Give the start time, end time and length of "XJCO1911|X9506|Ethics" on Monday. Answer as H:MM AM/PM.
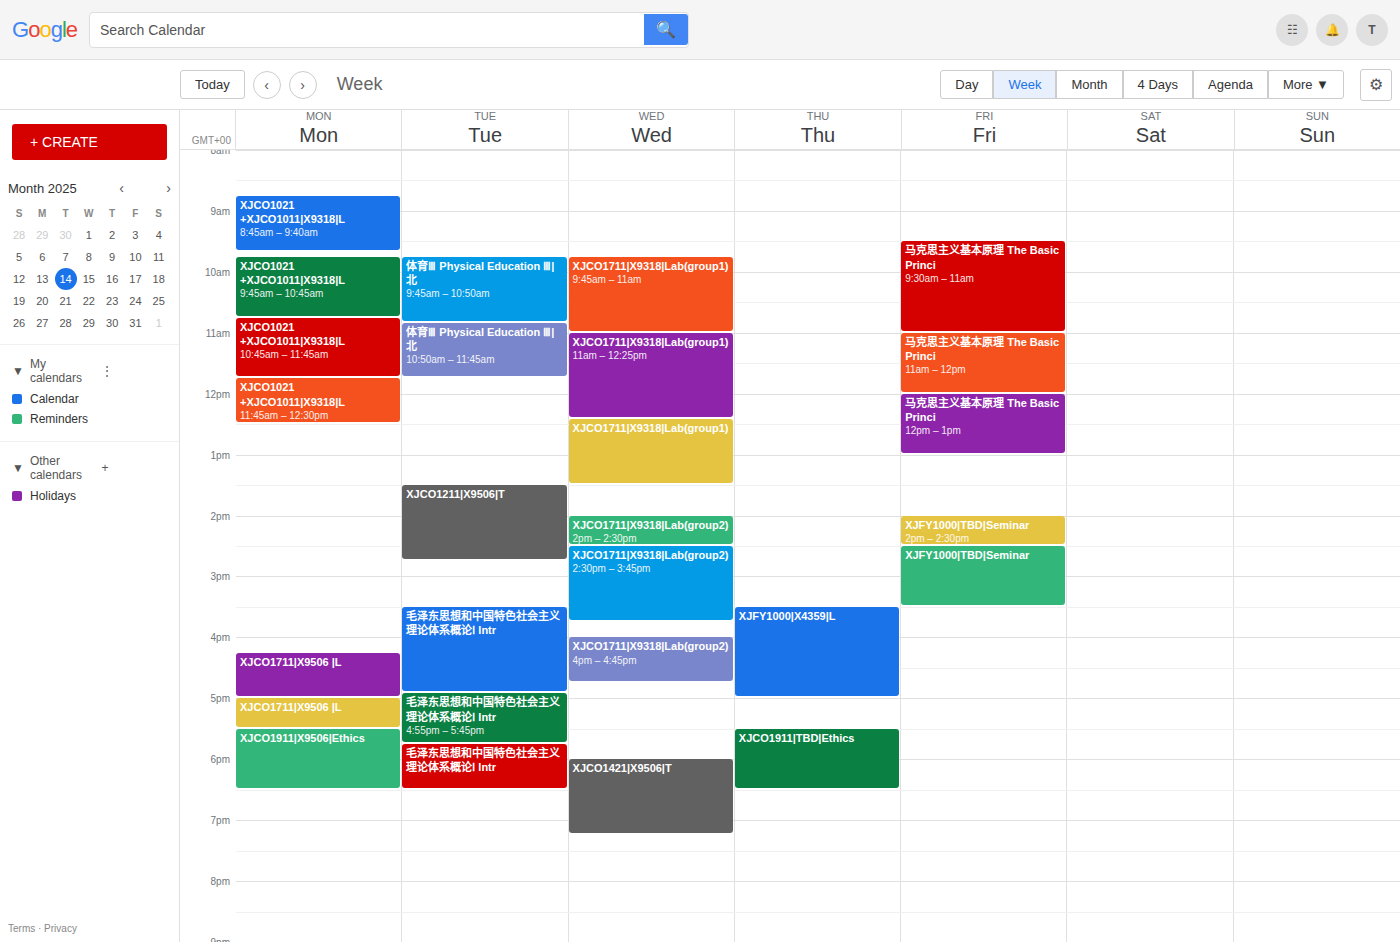
5:30 PM to 6:30 PM, 1 hour